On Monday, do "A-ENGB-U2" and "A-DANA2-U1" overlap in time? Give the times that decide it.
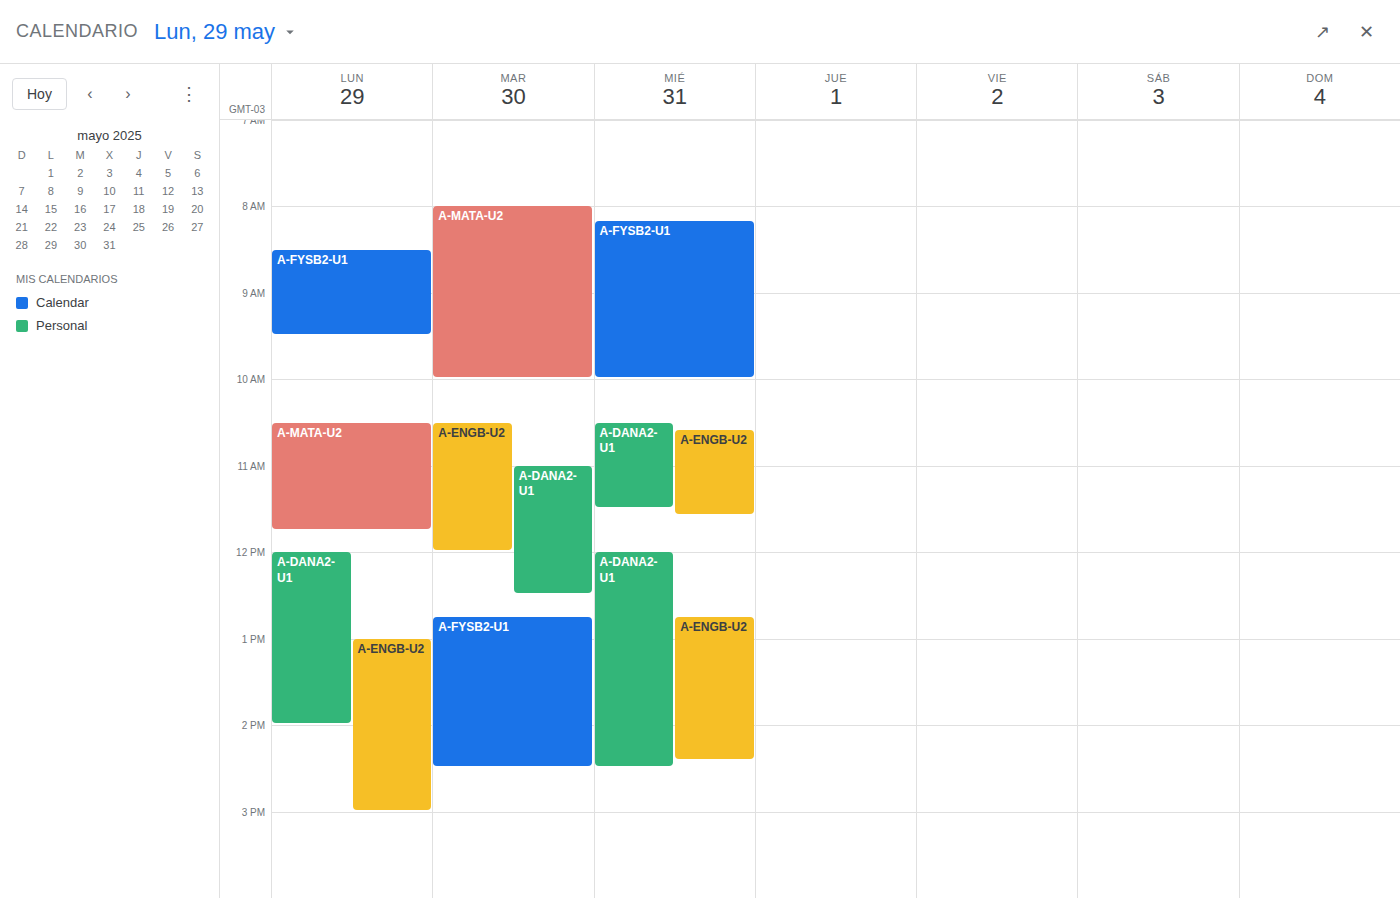
"A-ENGB-U2" starts at 1:00 PM, before "A-DANA2-U1" ends at 2:00 PM -- they overlap.